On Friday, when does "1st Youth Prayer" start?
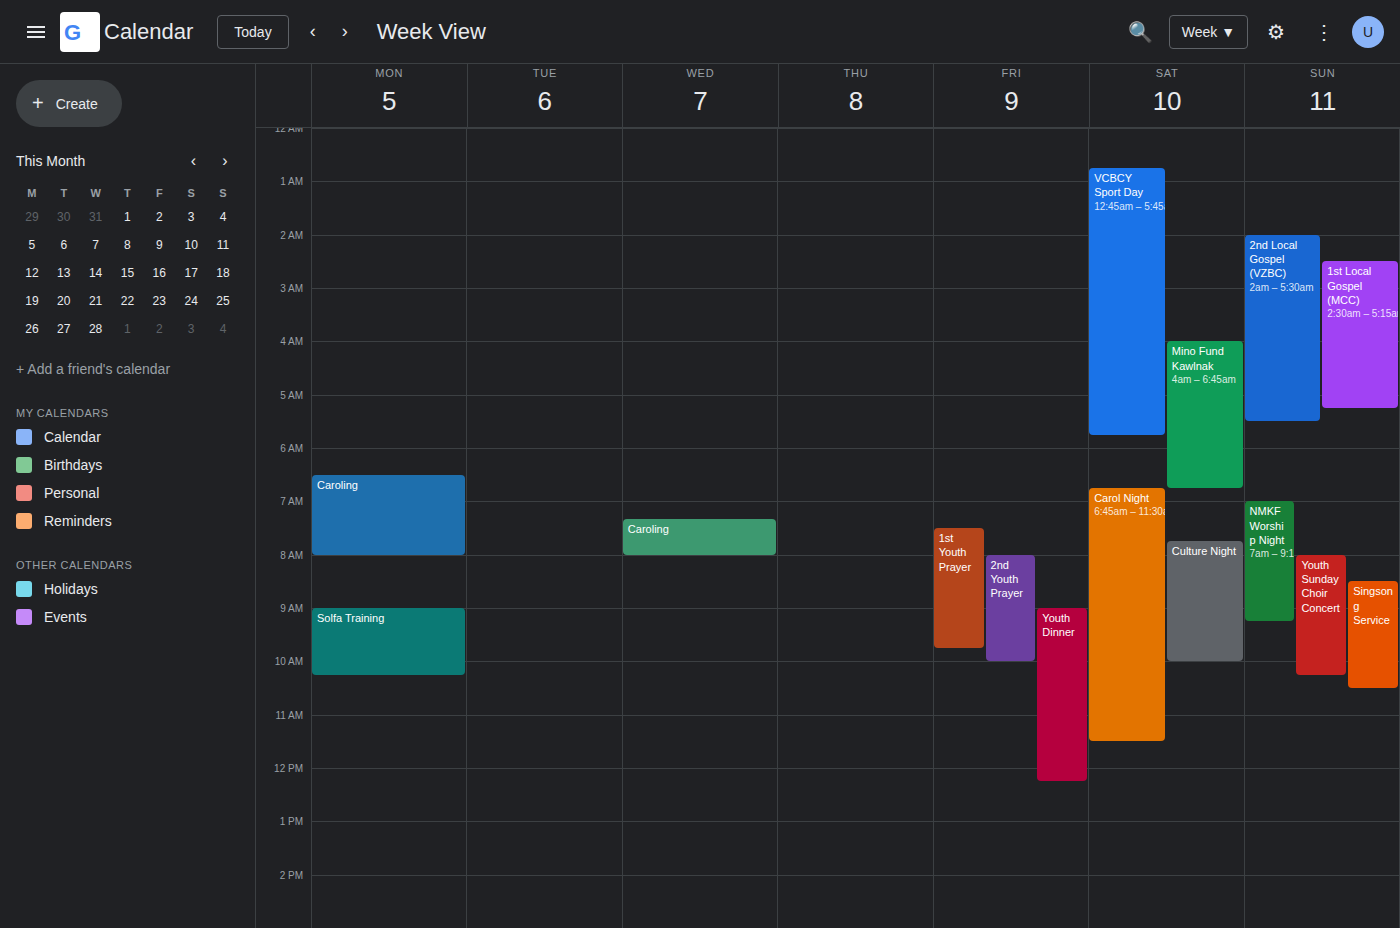
7:30 AM